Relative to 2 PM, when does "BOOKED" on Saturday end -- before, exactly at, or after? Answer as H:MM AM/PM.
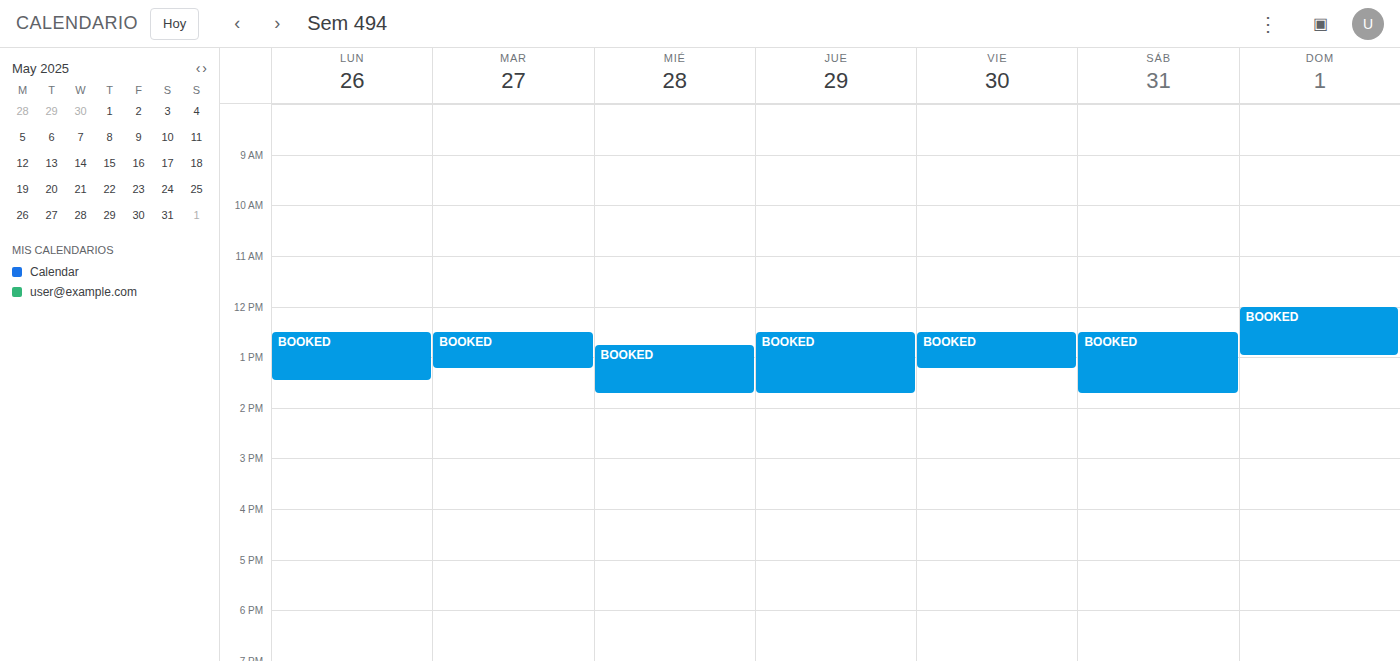
1:45 PM -- before 2 PM, 15 minutes above the 2 PM line.